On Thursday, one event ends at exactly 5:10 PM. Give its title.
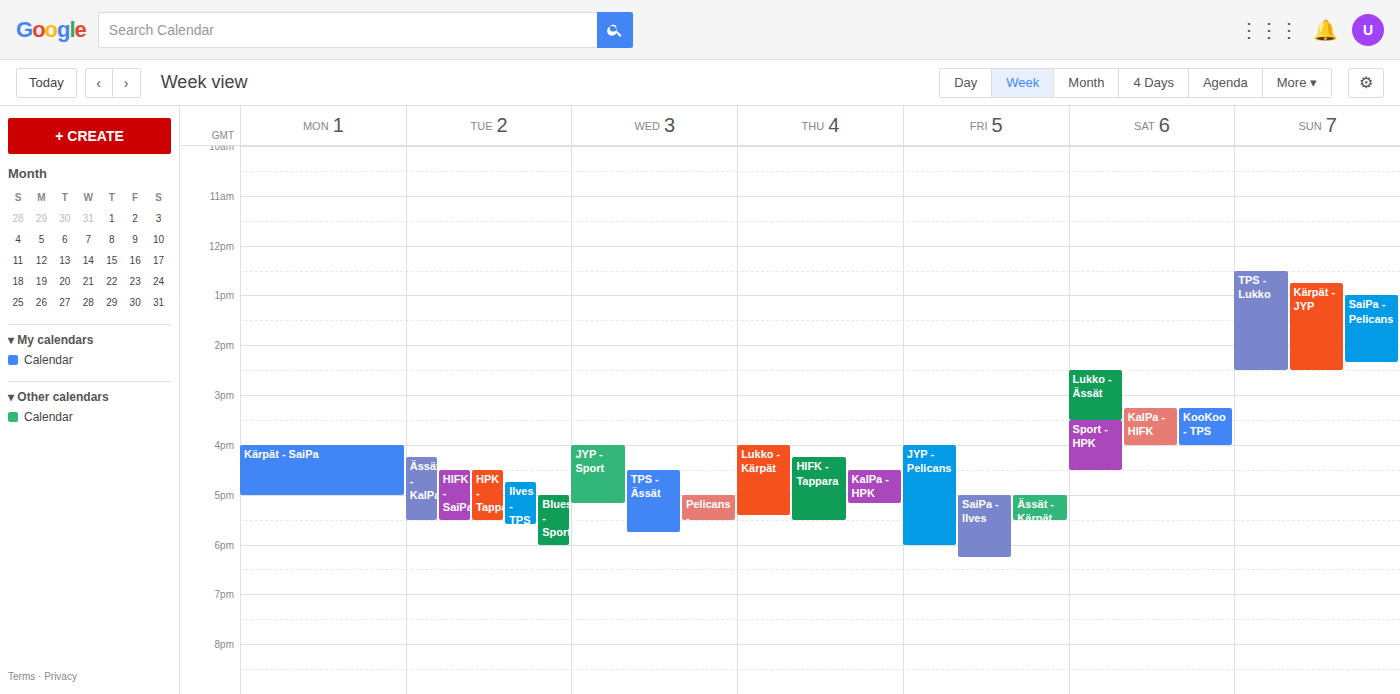
"KalPa - HPK"